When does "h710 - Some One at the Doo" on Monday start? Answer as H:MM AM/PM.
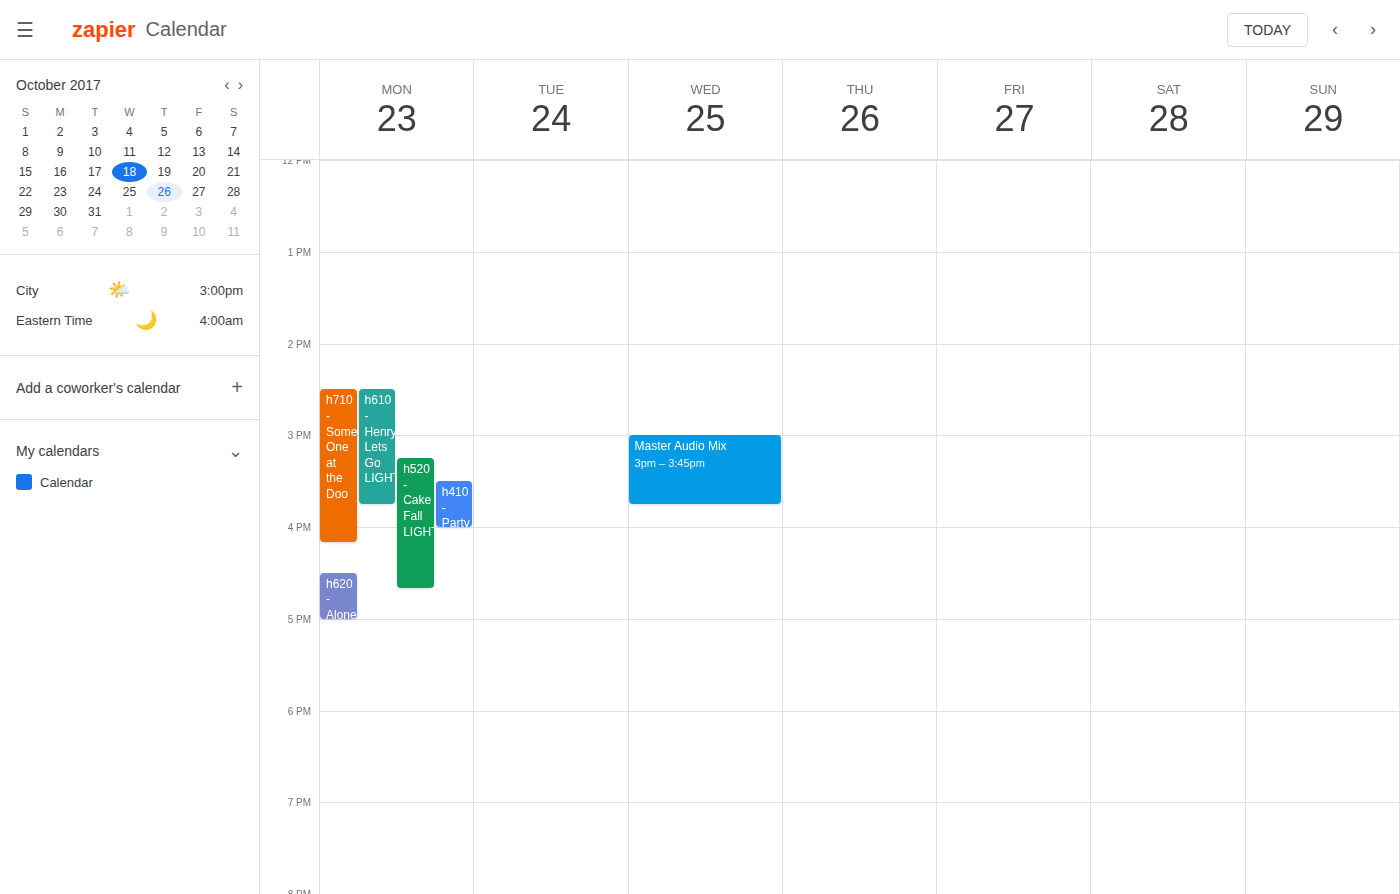
2:30 PM